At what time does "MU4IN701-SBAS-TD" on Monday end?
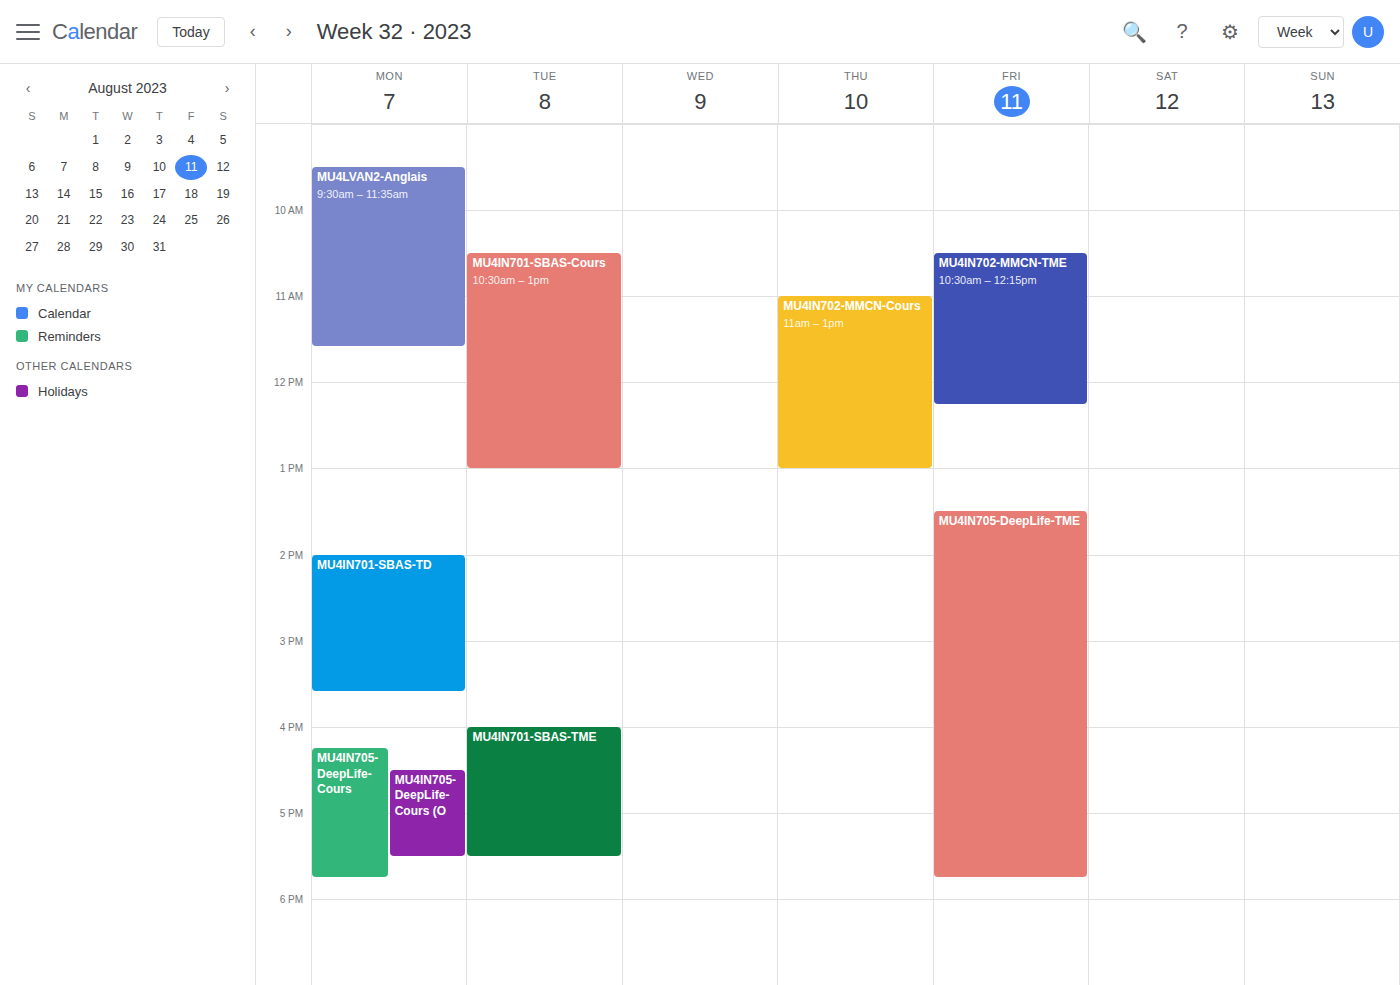
15:35